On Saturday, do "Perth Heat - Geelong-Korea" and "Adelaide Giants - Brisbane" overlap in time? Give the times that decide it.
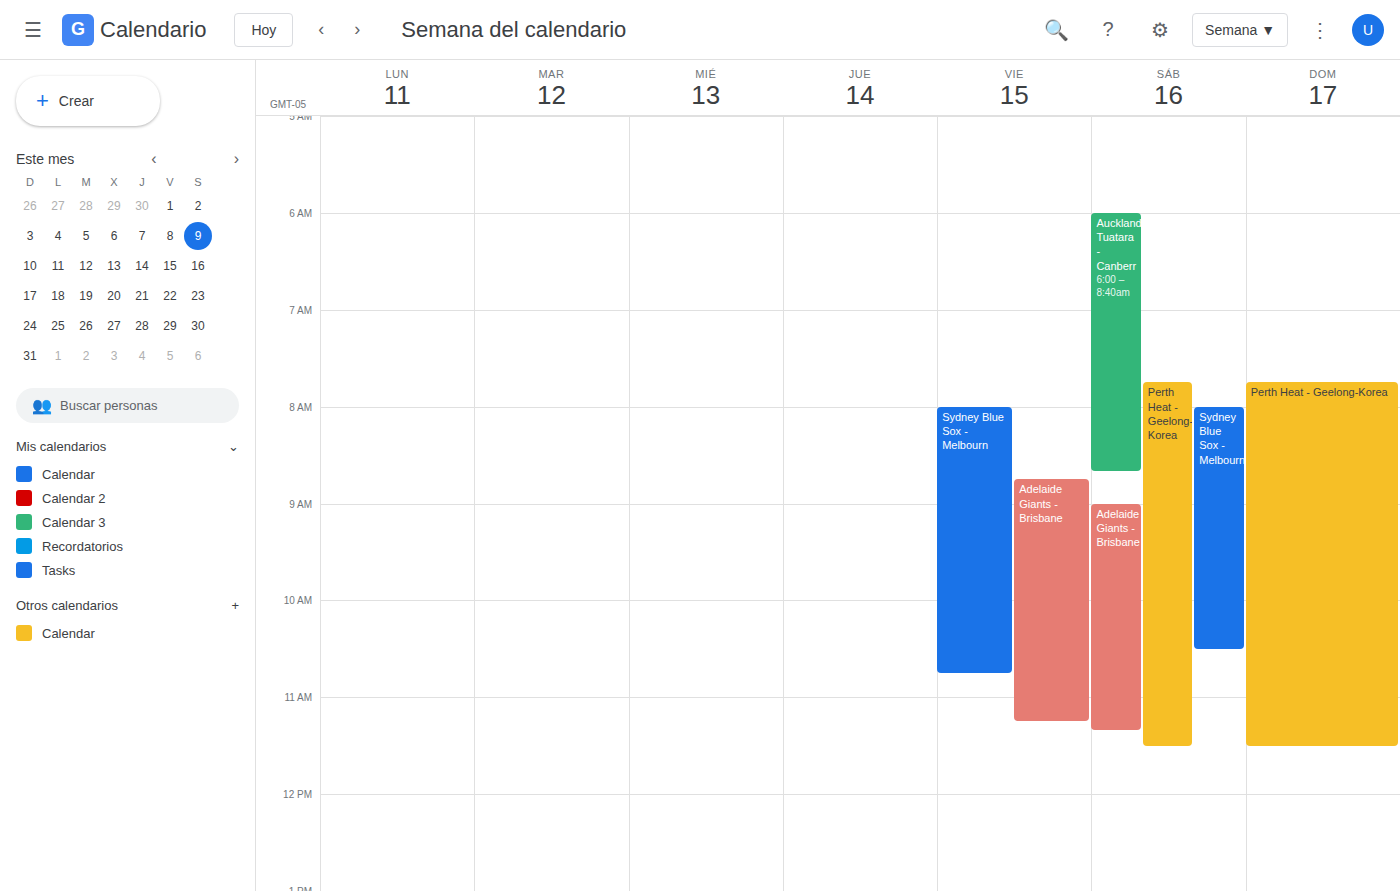
"Adelaide Giants - Brisbane" runs 9:00 AM to 11:20 AM, inside "Perth Heat - Geelong-Korea" -- they overlap.